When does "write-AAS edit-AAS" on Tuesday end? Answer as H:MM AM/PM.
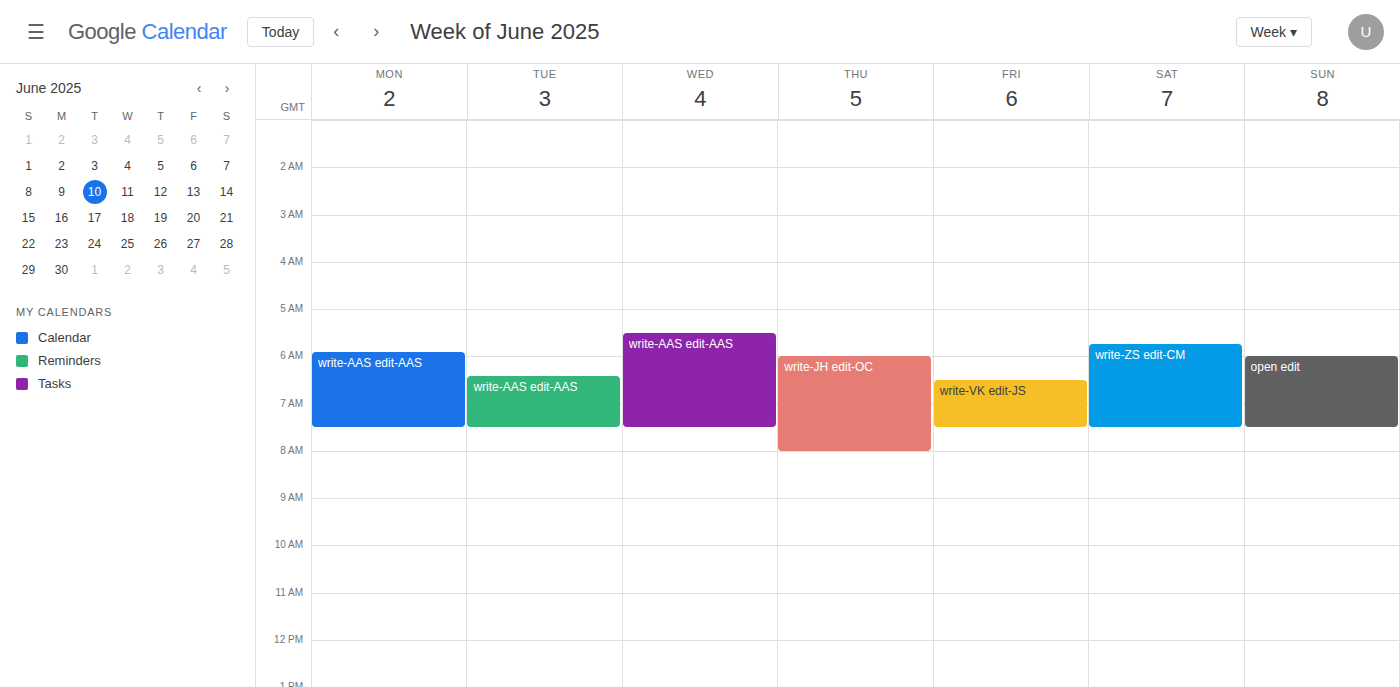
7:30 AM